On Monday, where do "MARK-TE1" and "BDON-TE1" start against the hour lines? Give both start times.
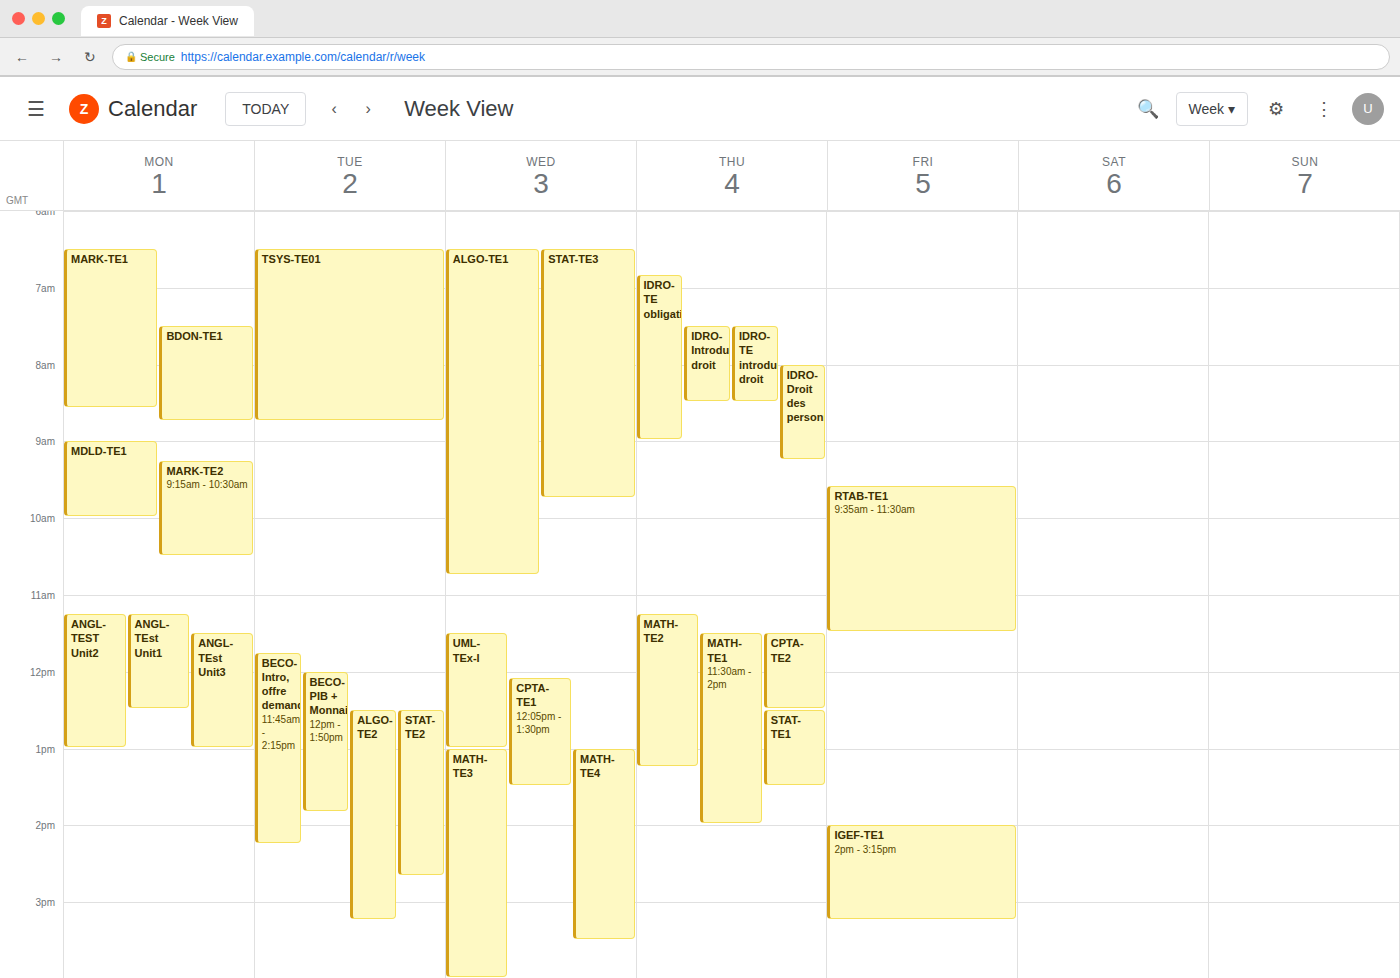
"MARK-TE1": 6:30 AM, halfway between the 6 AM and 7 AM lines. "BDON-TE1": 7:30 AM, halfway between the 7 AM and 8 AM lines.